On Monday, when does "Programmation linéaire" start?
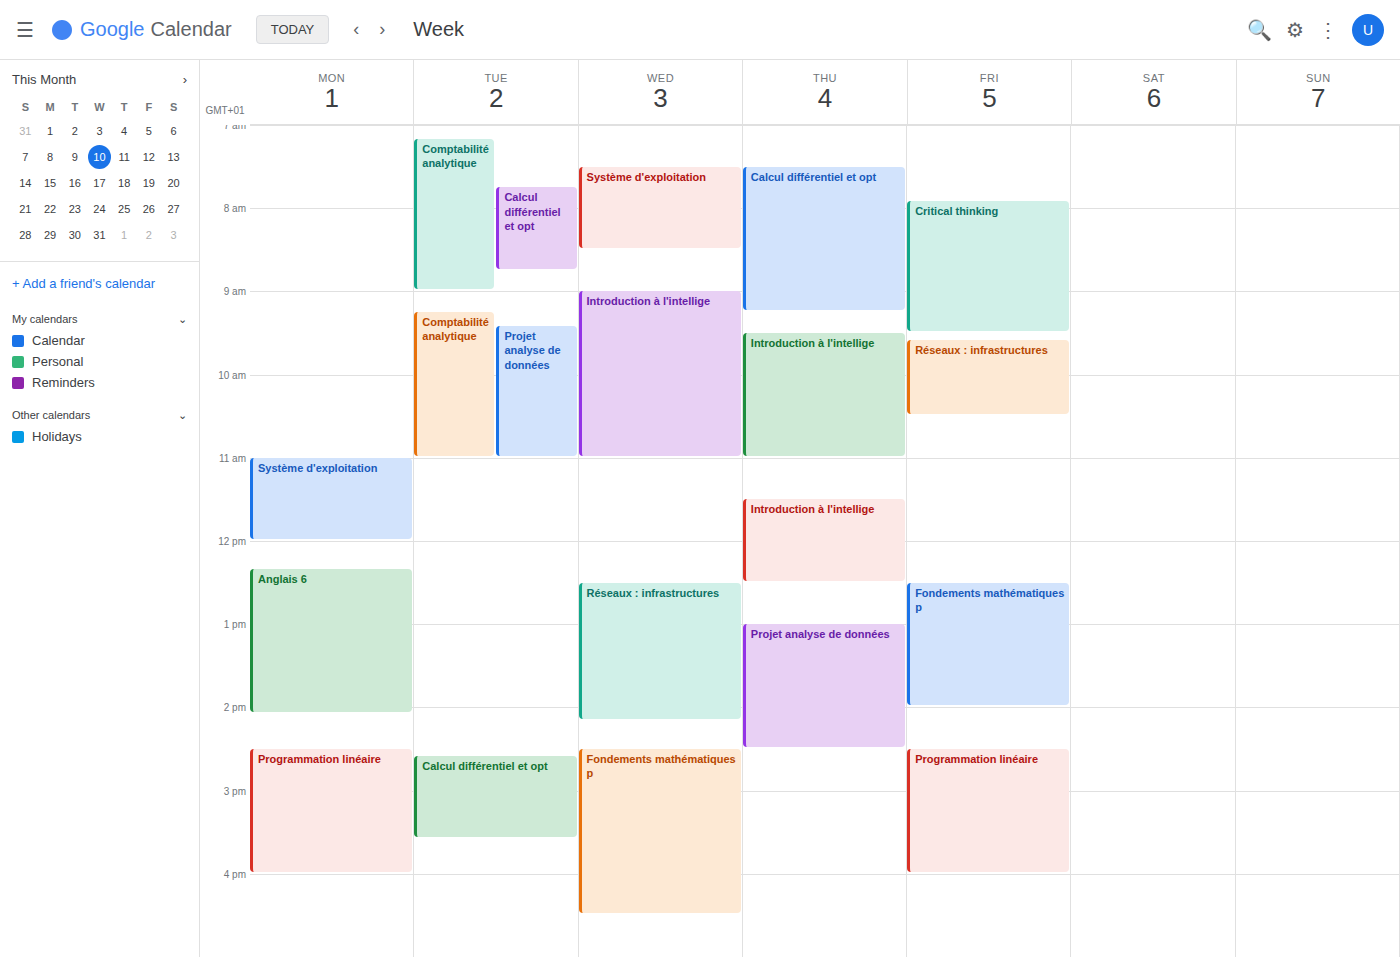
2:30 PM